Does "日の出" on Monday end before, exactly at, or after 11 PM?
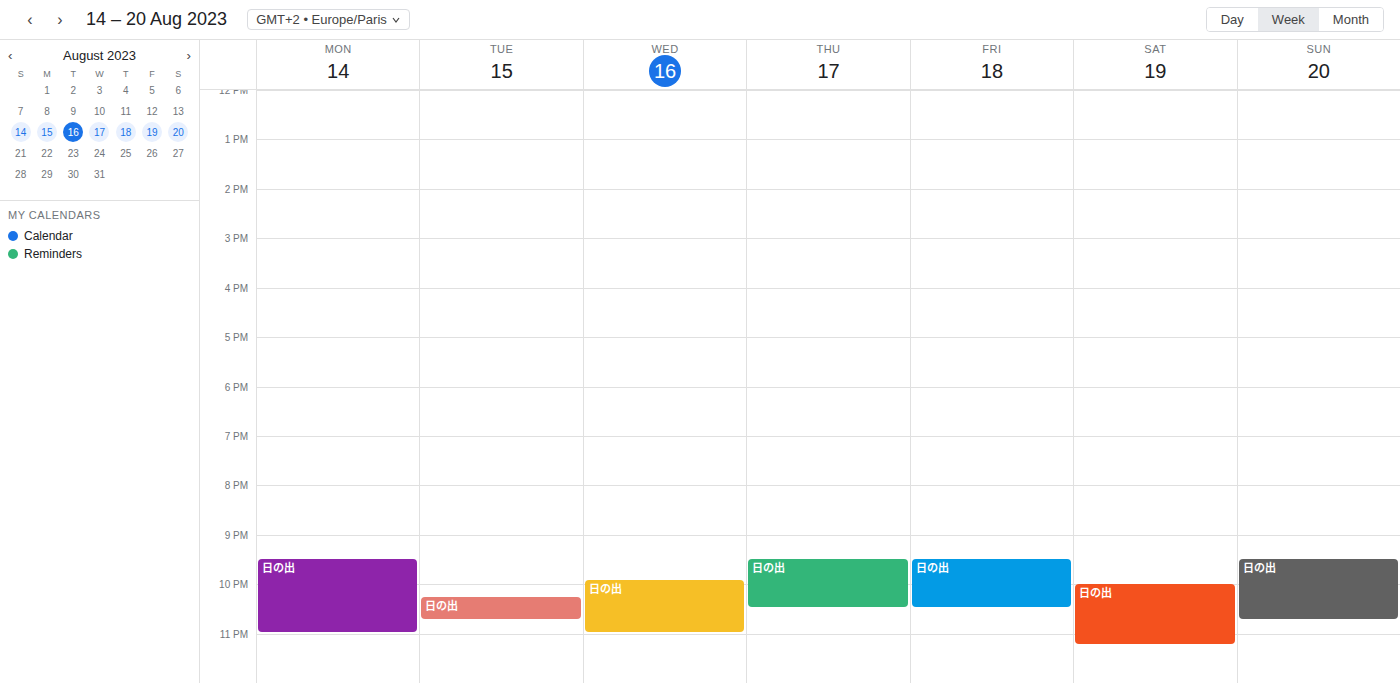
11:00 PM -- exactly at 11 PM, on the 11 PM line.